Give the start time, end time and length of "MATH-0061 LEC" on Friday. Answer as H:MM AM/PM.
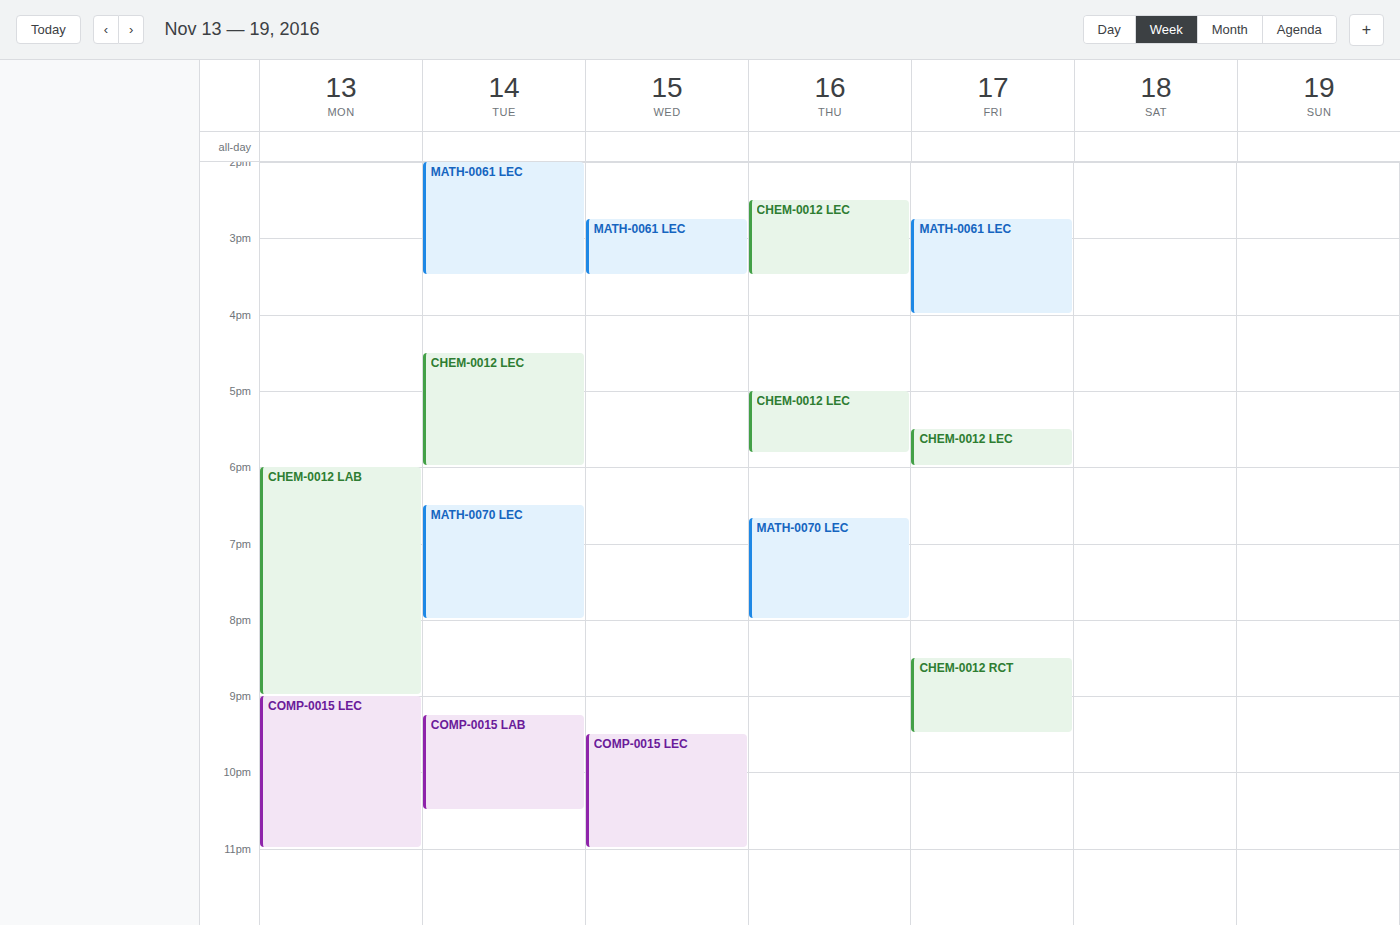
2:45 PM to 4:00 PM, 1 hour 15 minutes